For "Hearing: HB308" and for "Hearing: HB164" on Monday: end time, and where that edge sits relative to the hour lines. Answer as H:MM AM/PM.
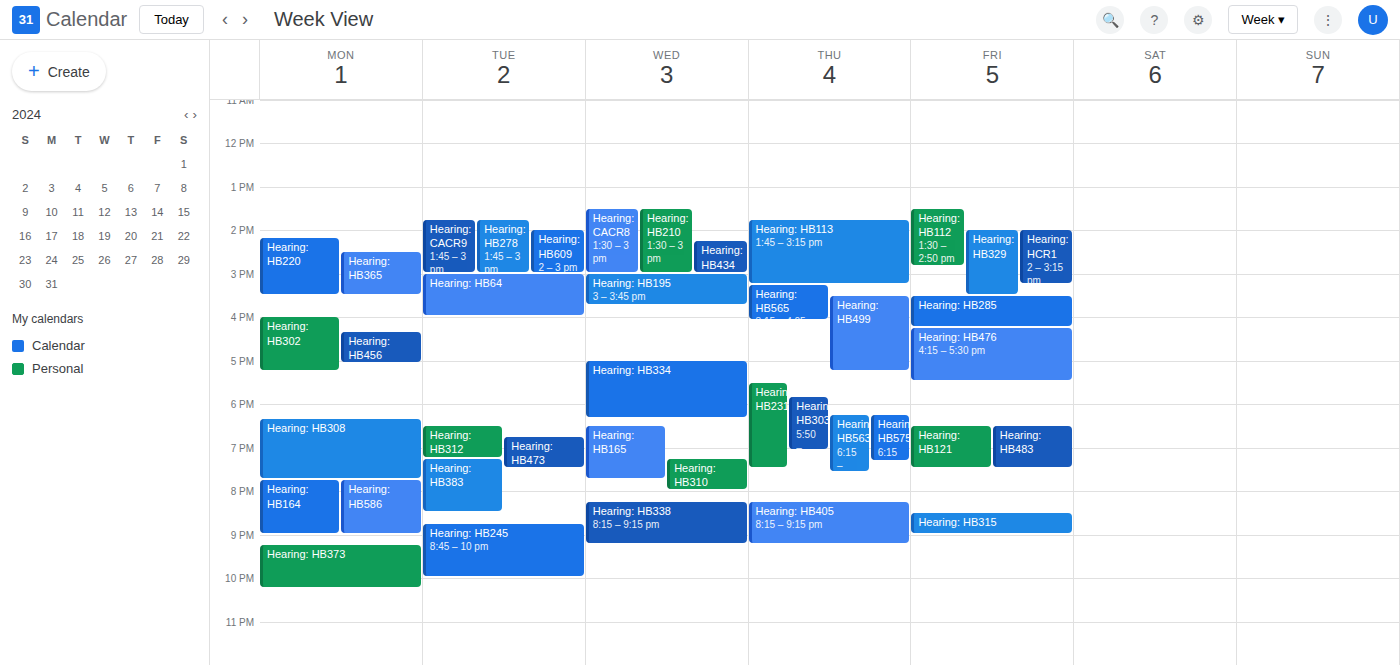
"Hearing: HB308": 7:45 PM, neither: three quarters of the way from the 7 PM line to the 8 PM line. "Hearing: HB164": 9:00 PM, exactly on the 9 PM line.